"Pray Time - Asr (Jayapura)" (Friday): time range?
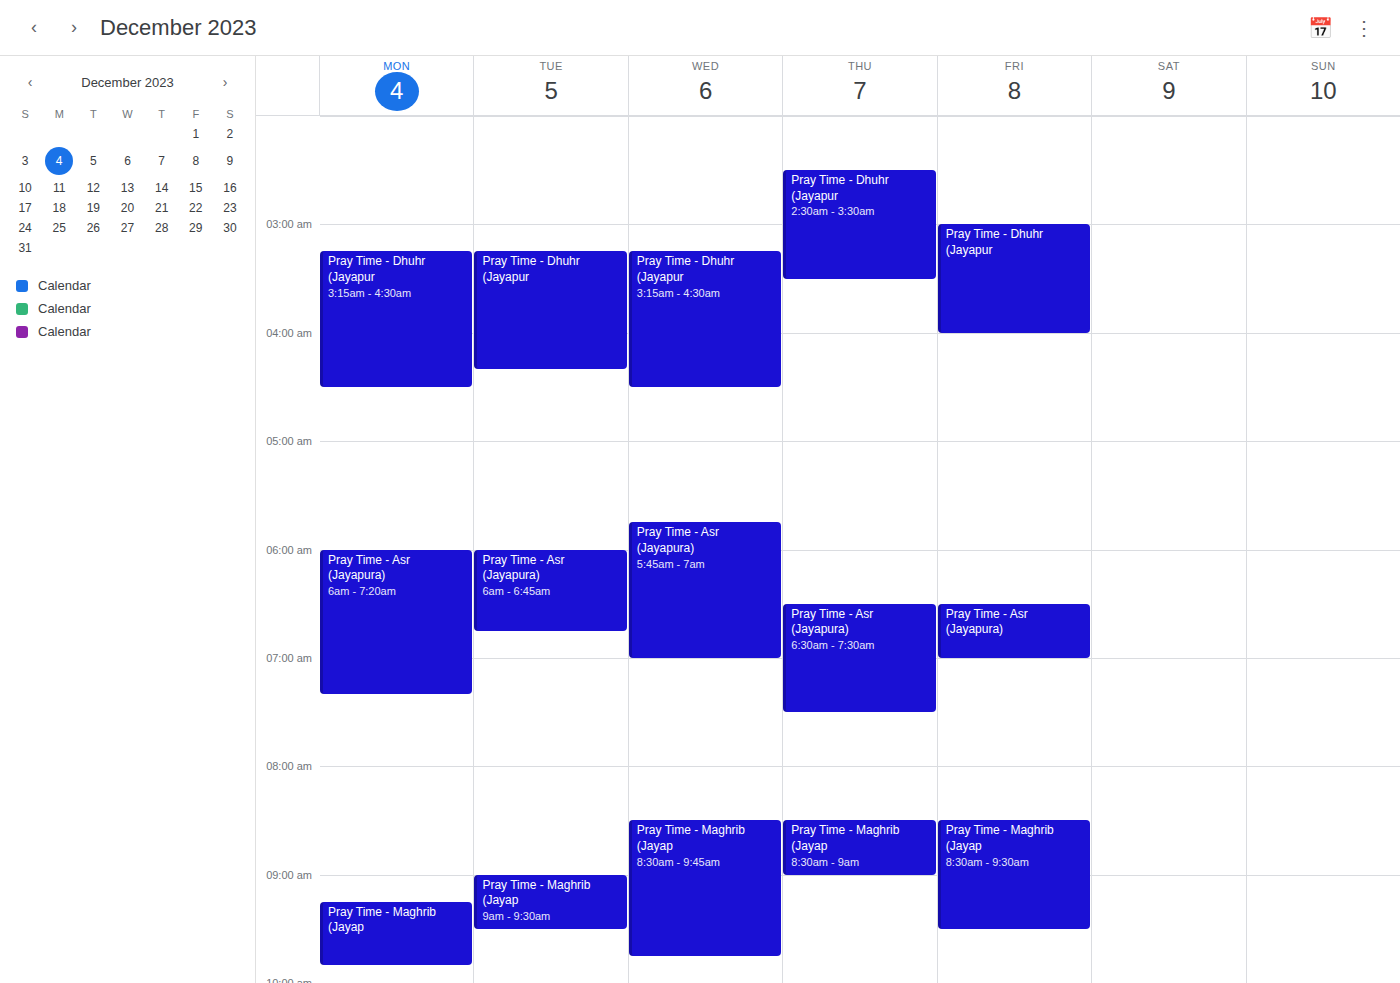
06:30 to 07:00